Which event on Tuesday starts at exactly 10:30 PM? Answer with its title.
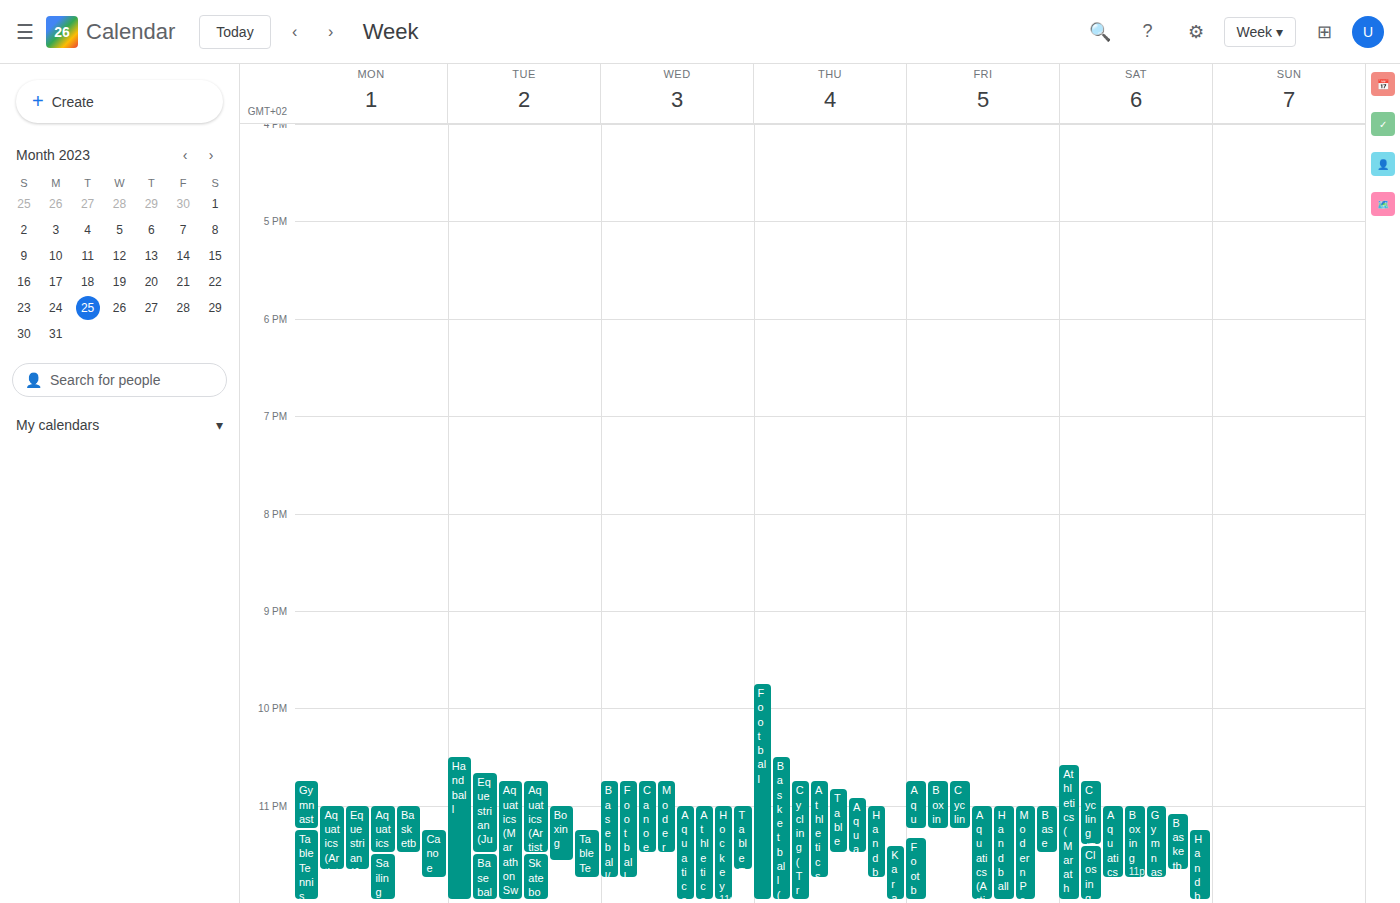
"Handball"